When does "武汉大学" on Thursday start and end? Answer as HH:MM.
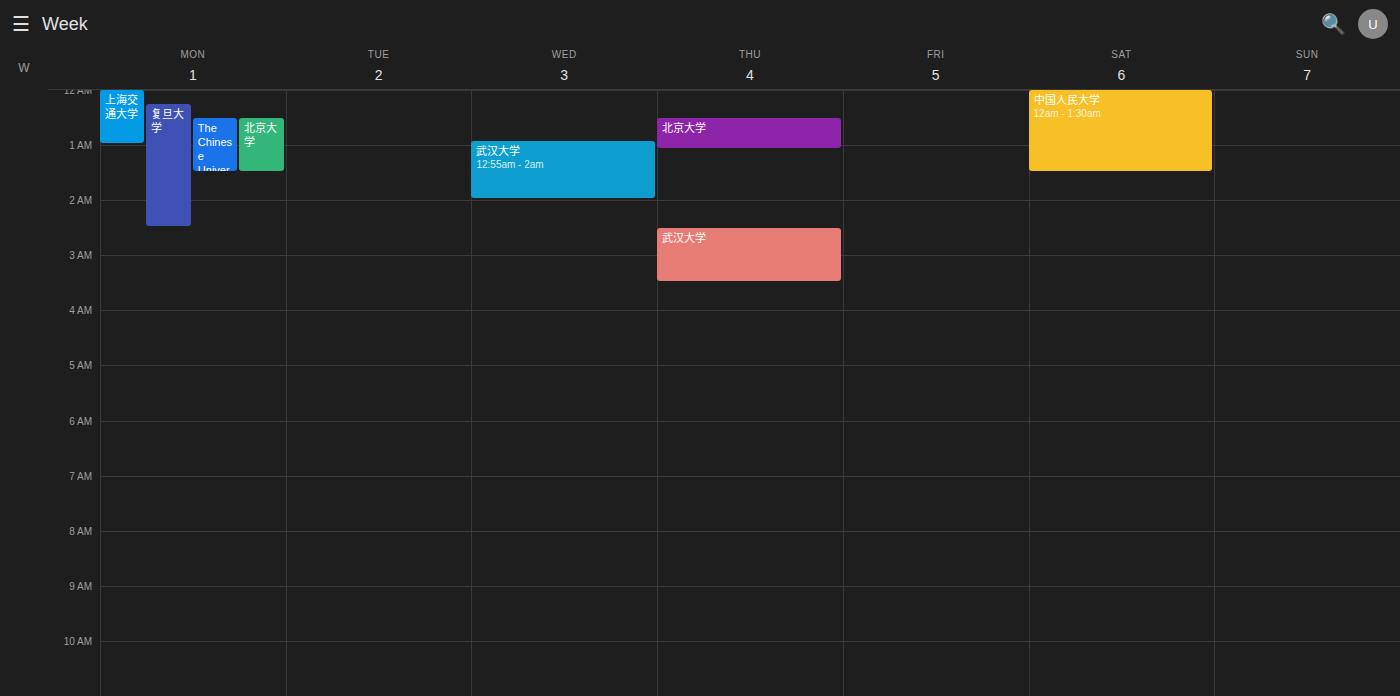
02:30 to 03:30